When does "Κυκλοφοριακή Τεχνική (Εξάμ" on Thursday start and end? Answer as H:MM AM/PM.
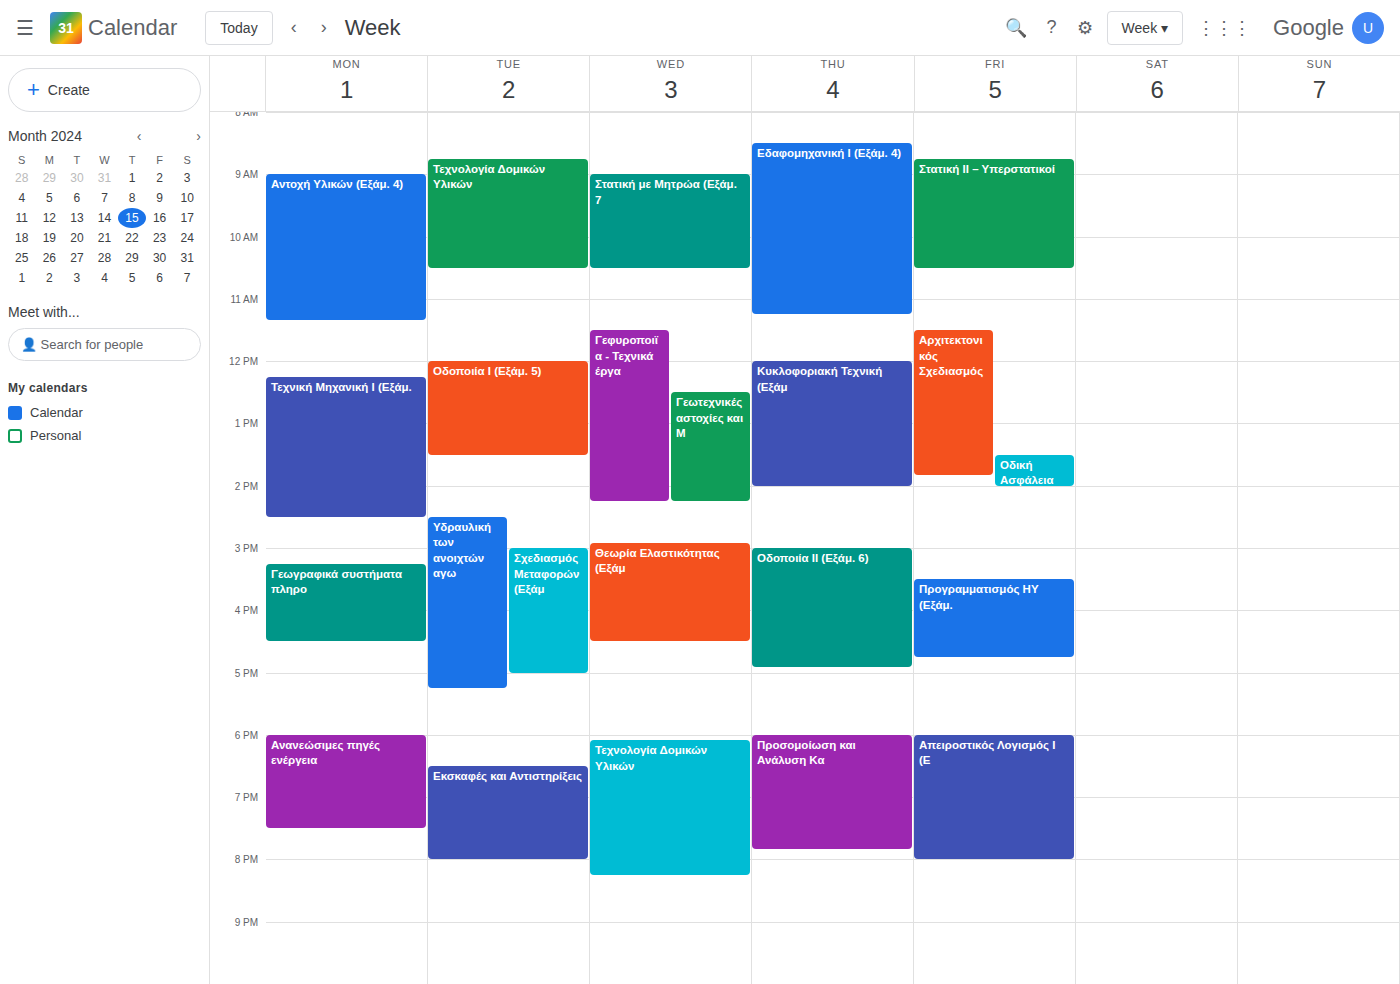
12:00 PM to 2:00 PM